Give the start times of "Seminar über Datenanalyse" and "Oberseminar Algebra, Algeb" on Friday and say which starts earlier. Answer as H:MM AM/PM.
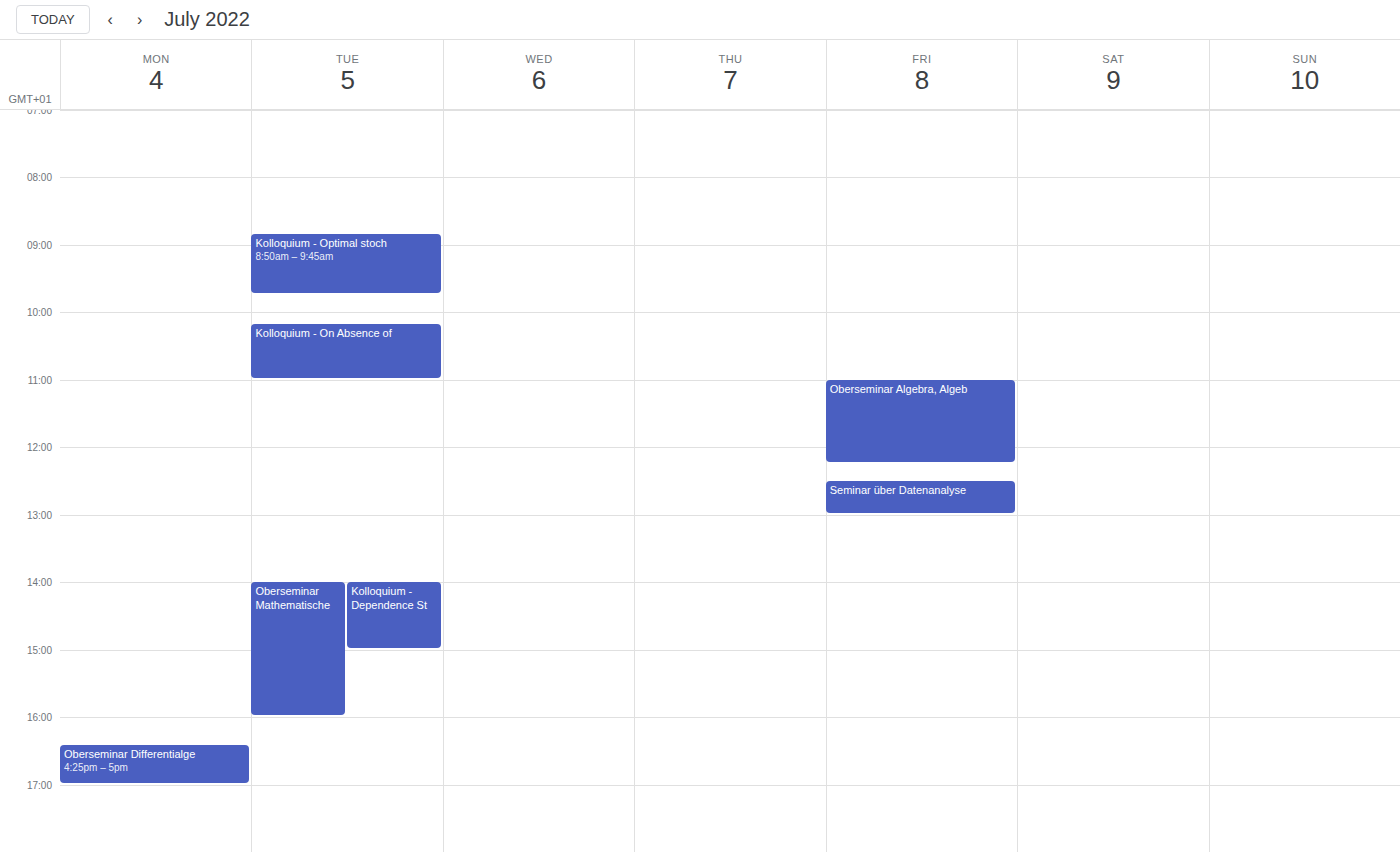
"Oberseminar Algebra, Algeb" 11:00 AM; "Seminar über Datenanalyse" 12:30 PM.